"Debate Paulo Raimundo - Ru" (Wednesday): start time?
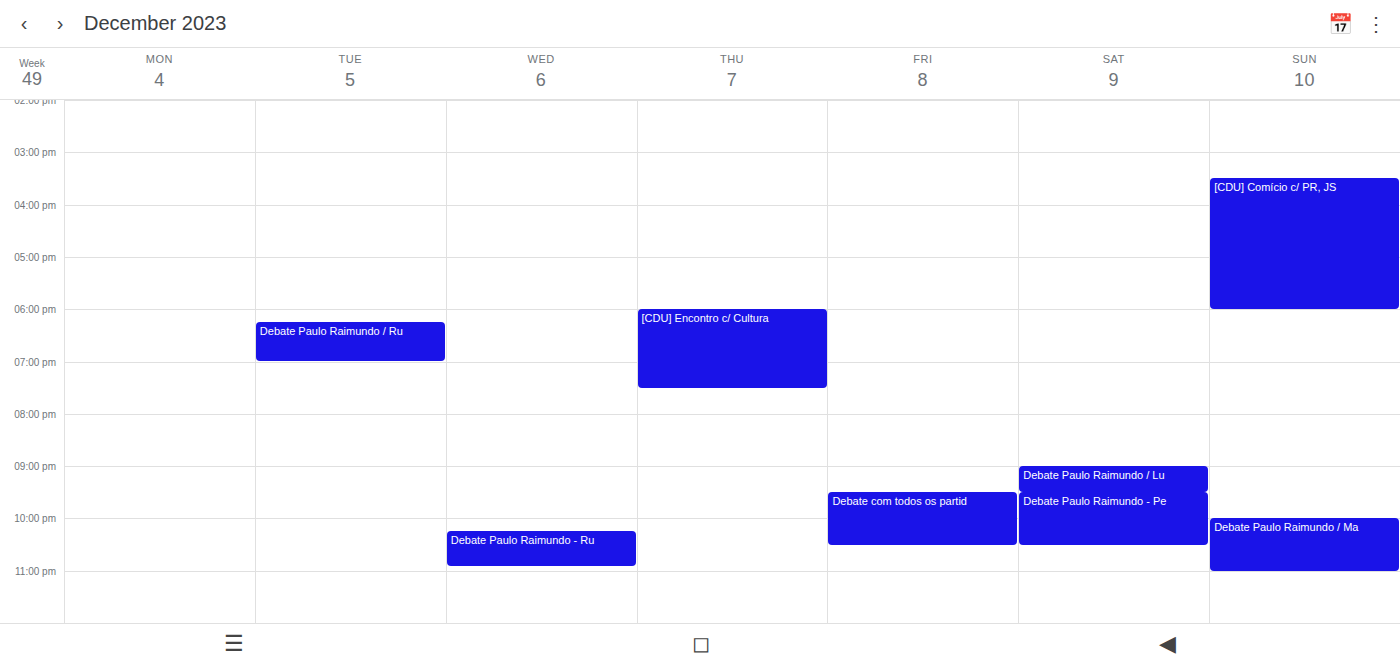
10:15 PM